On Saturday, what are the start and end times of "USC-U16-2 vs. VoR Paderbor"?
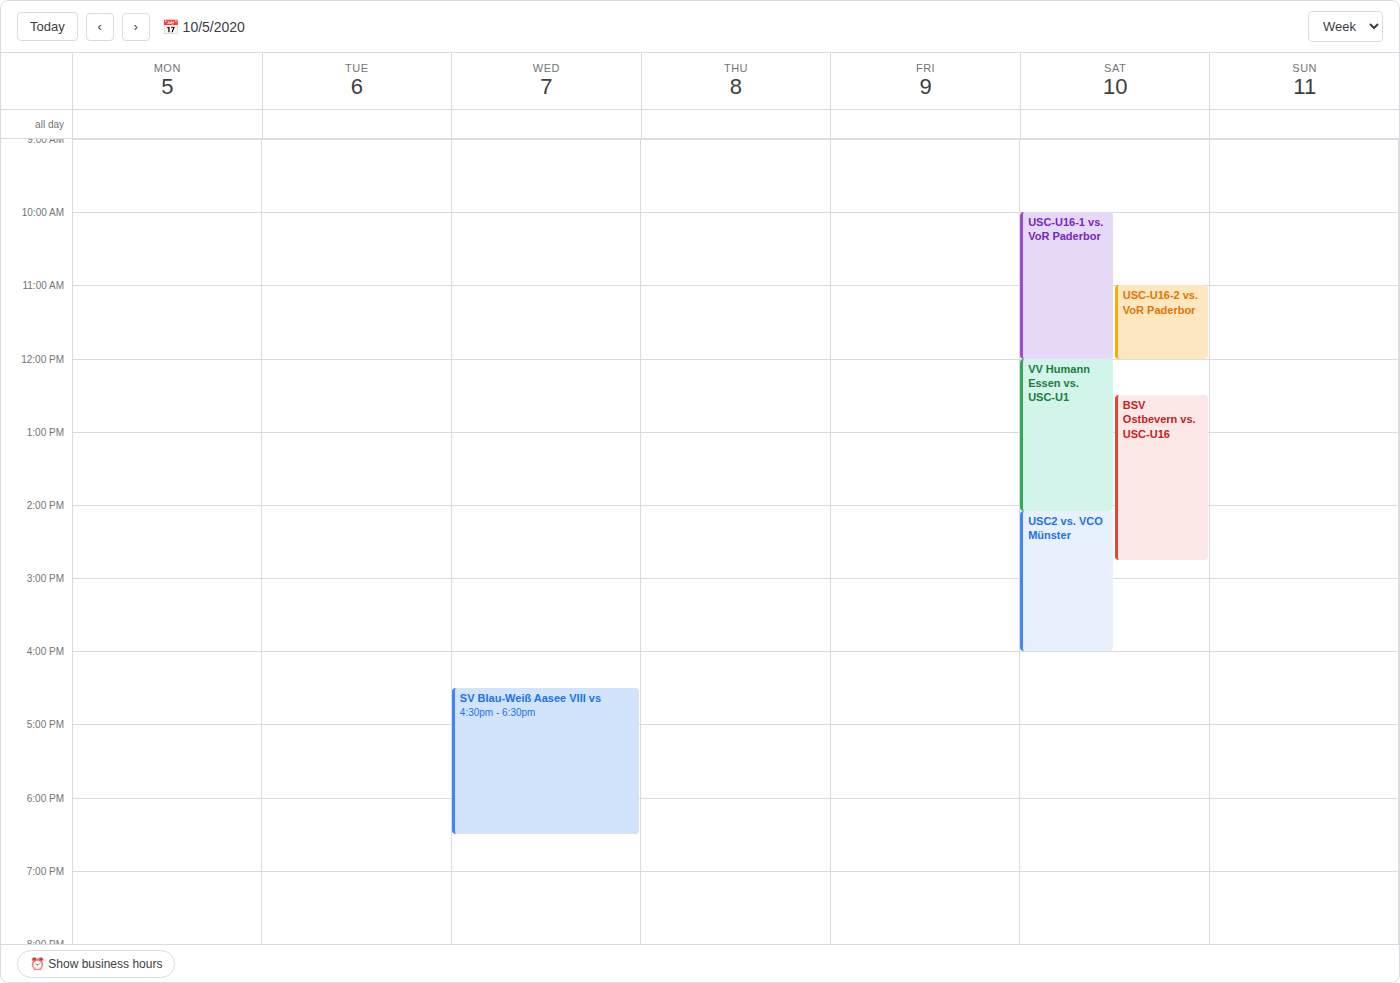
11:00 AM to 12:00 PM